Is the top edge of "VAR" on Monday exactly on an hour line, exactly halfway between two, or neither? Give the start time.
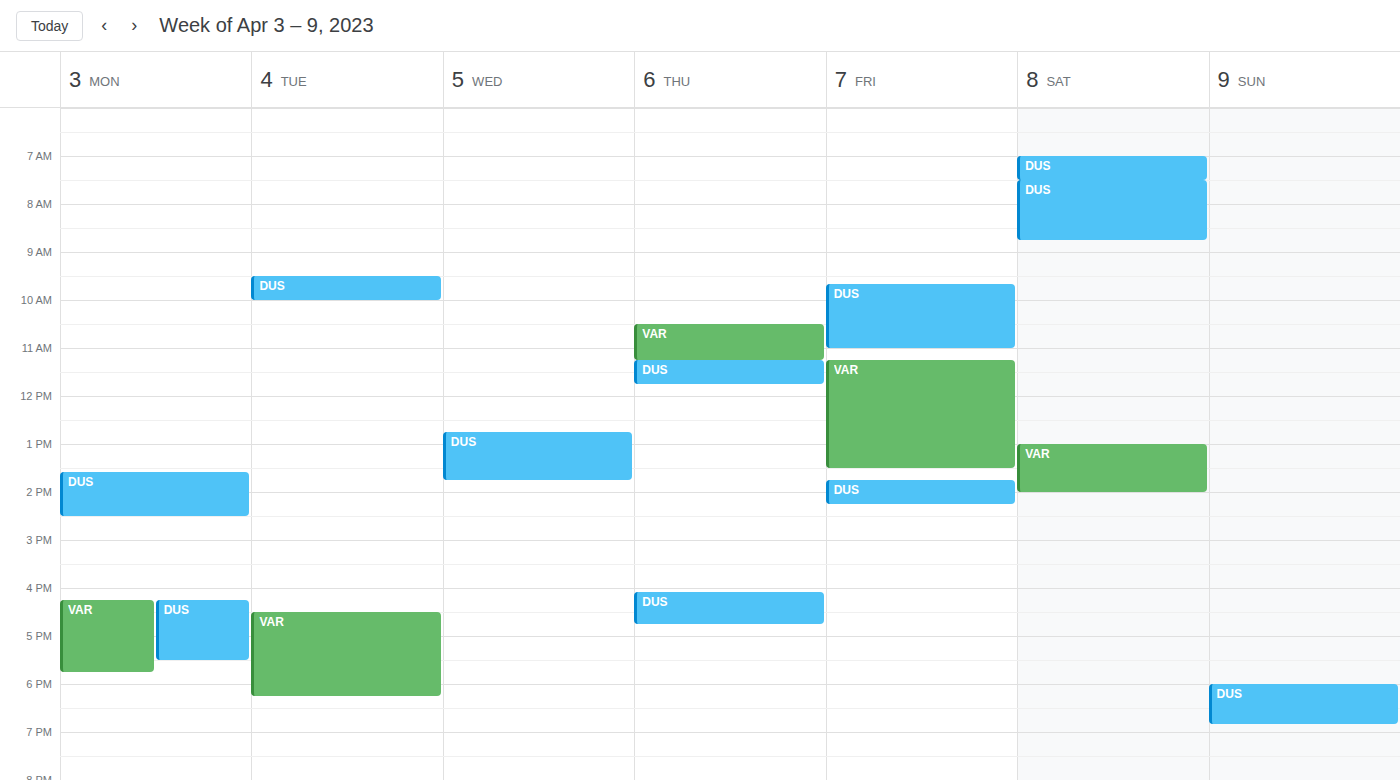
4:15 PM -- neither: a quarter of the way from the 4 PM line to the 5 PM line.